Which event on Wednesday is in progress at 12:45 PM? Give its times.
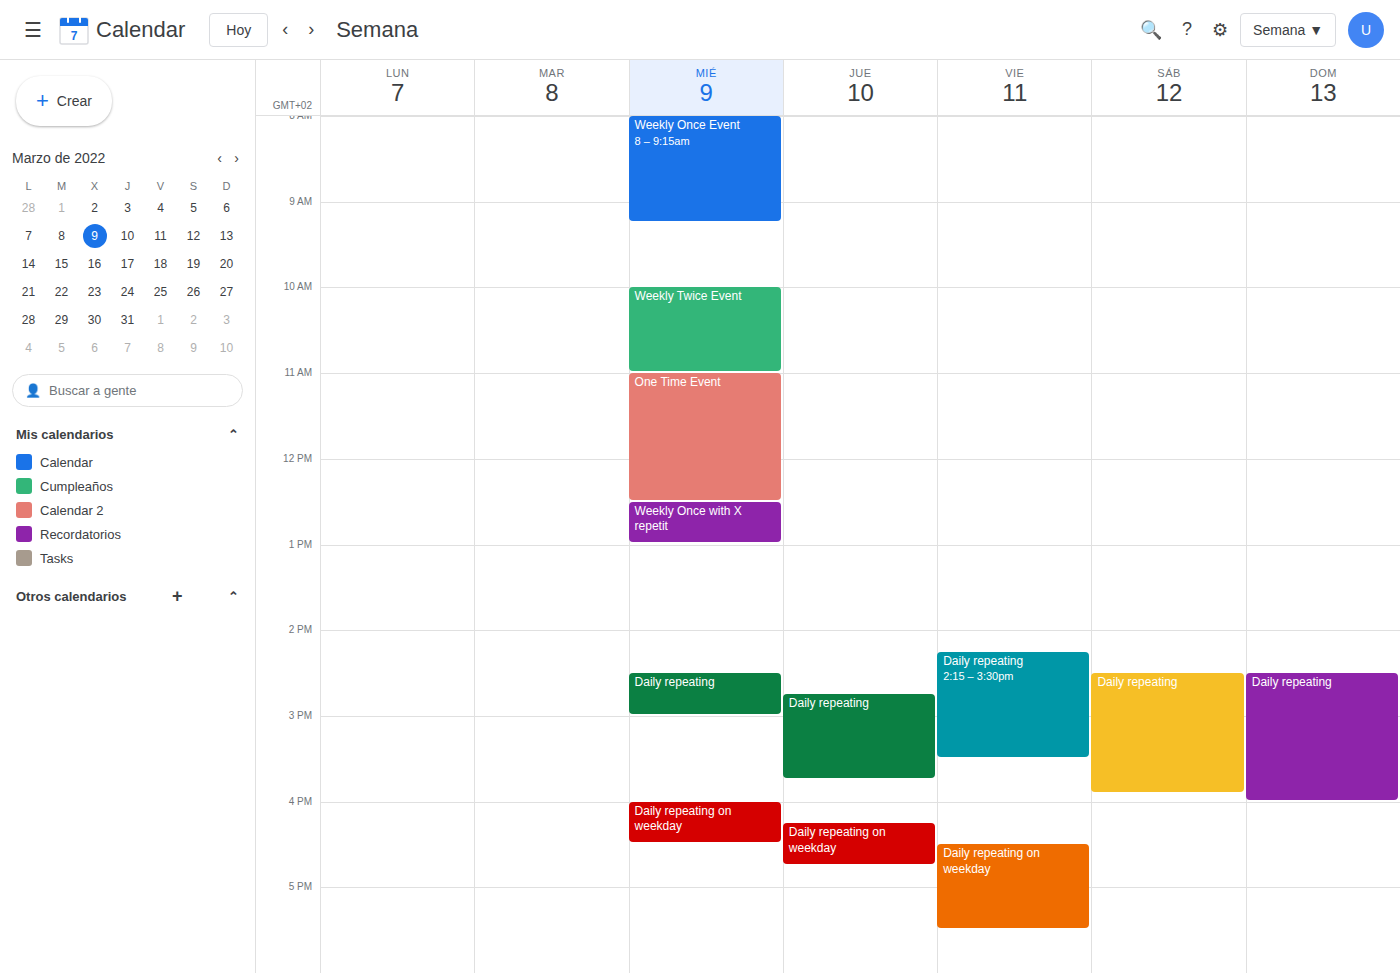
"Weekly Once with X repetit", 12:30 PM to 1:00 PM